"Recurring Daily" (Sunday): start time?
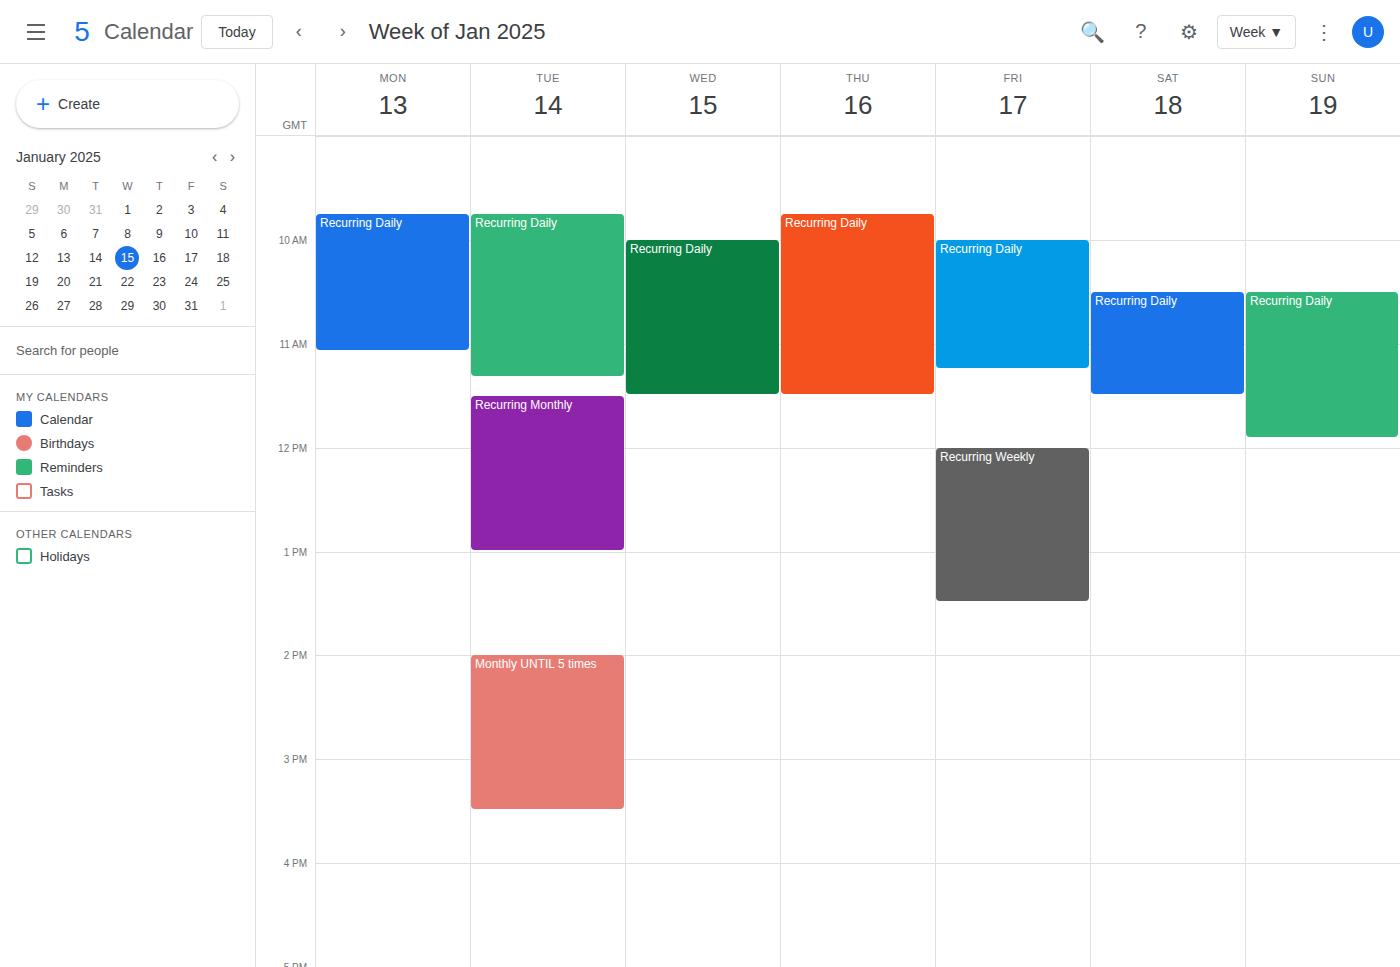
10:30